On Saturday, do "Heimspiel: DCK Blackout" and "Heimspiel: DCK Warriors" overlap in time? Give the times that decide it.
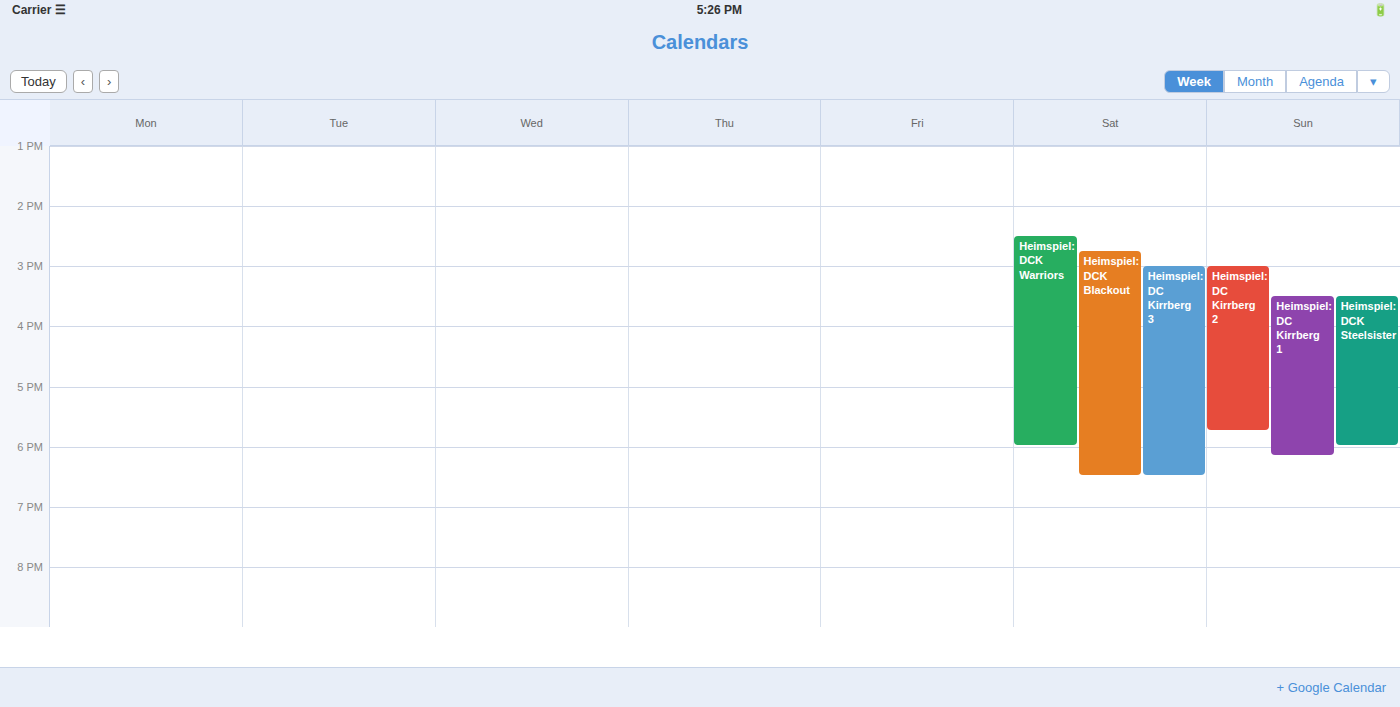
"Heimspiel: DCK Blackout" starts at 2:45 PM, before "Heimspiel: DCK Warriors" ends at 6:00 PM -- they overlap.